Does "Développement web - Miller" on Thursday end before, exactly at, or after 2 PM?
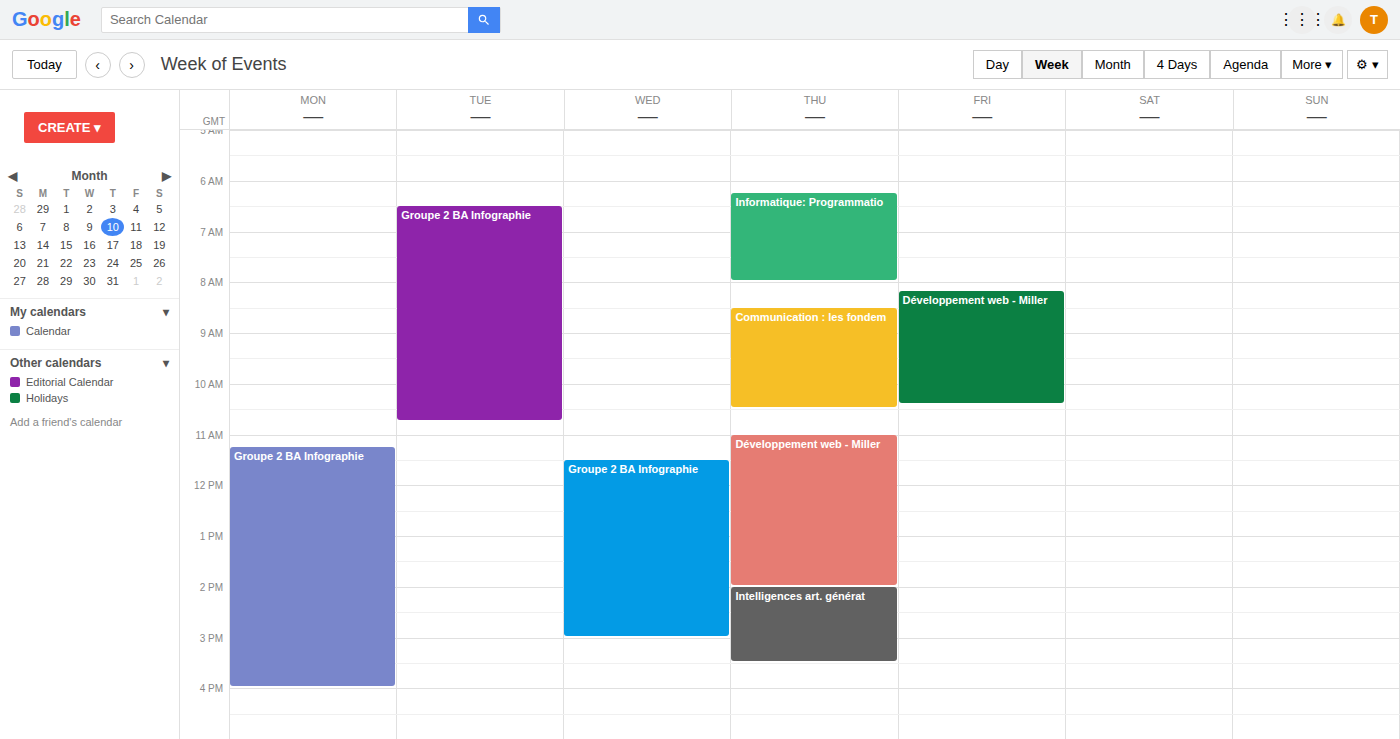
2:00 PM -- exactly at 2 PM, on the 2 PM line.